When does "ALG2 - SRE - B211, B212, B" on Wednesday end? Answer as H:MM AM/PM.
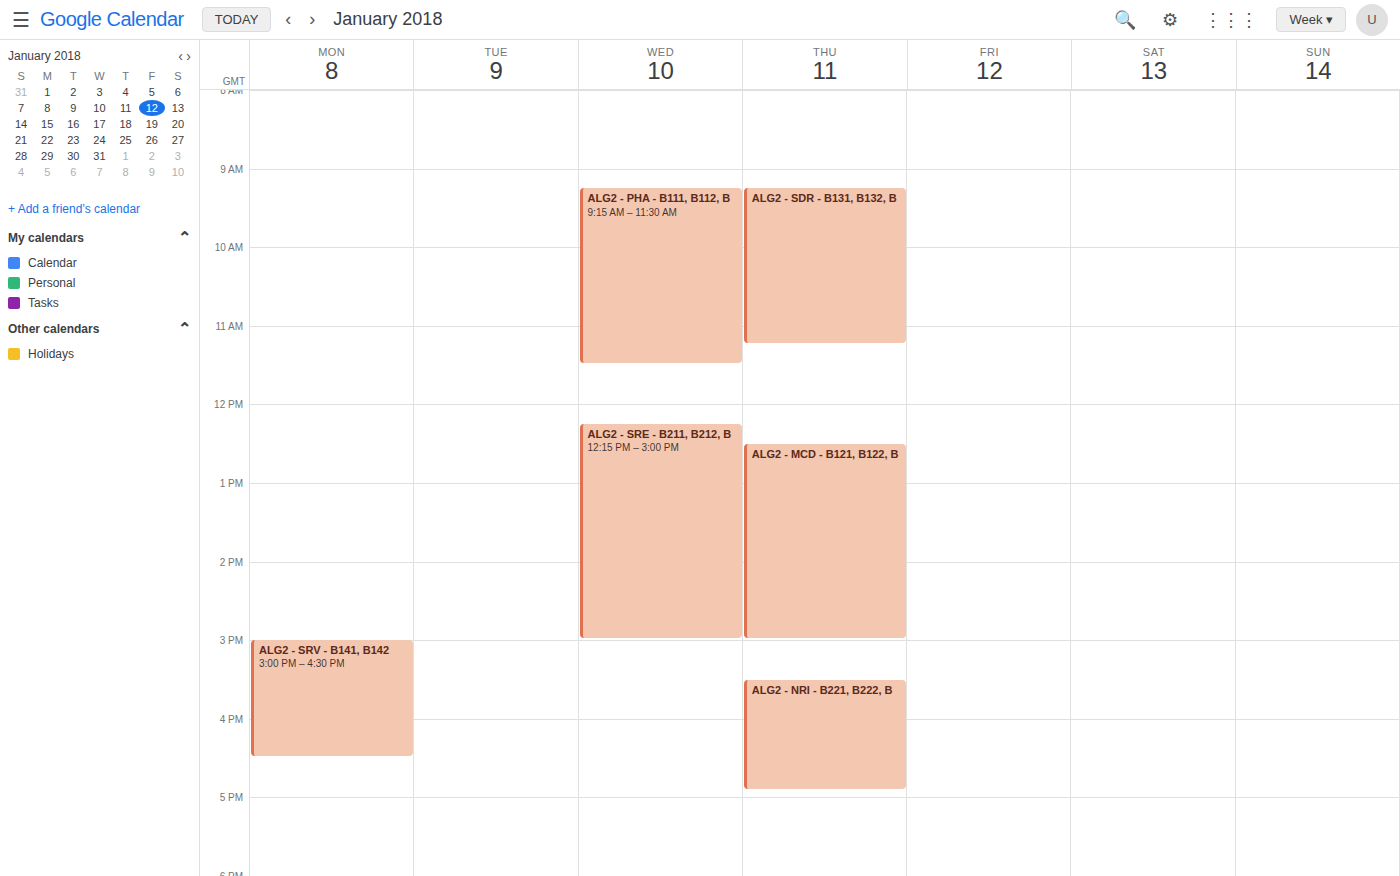
3:00 PM